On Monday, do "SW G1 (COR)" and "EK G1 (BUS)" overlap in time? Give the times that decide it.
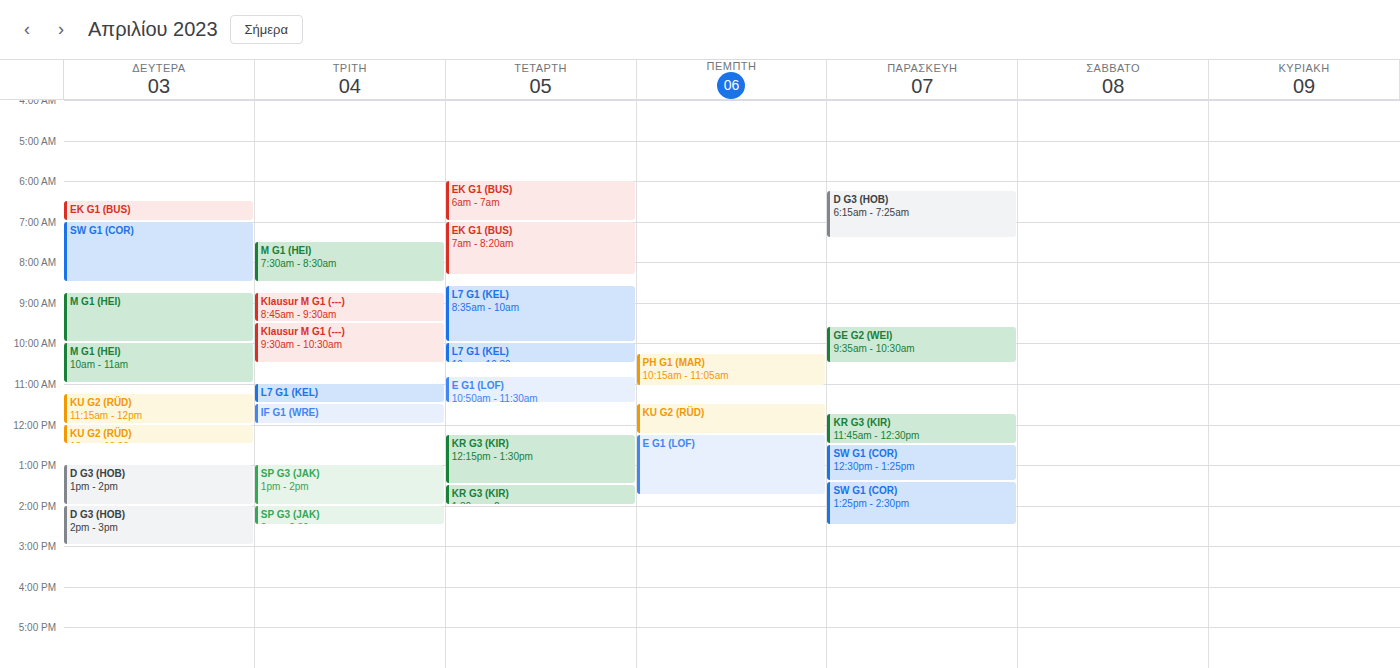
"EK G1 (BUS)" ends at 7:00 AM, exactly when "SW G1 (COR)" starts -- they touch but do not overlap.